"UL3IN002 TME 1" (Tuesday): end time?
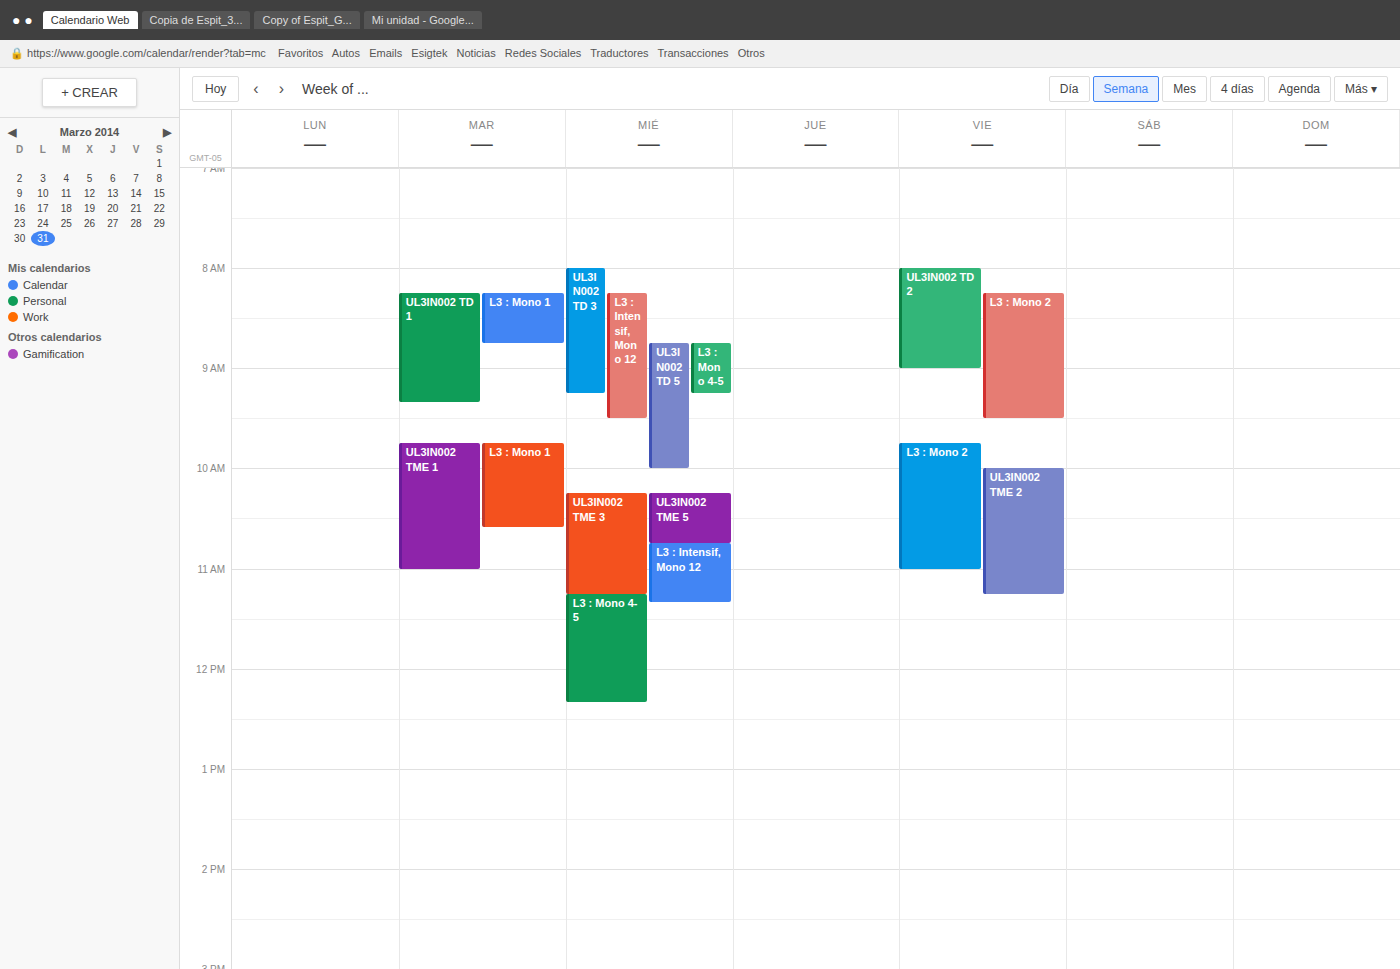
11:00 AM